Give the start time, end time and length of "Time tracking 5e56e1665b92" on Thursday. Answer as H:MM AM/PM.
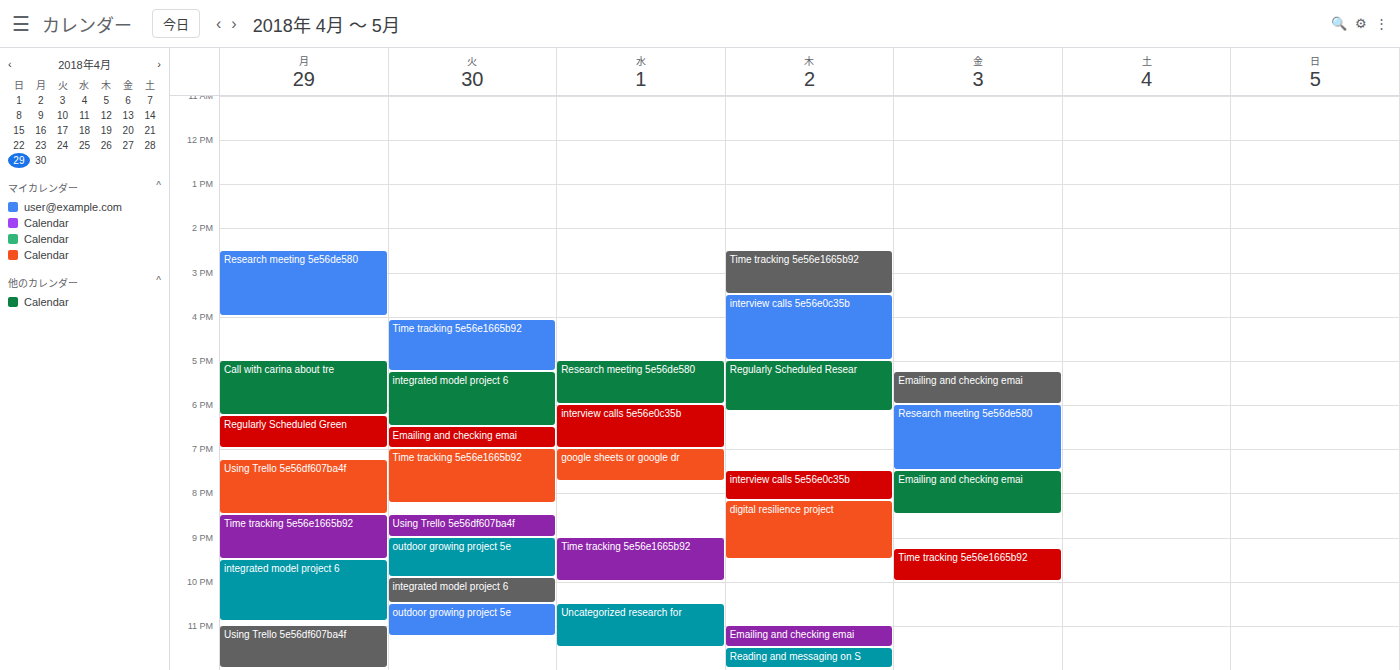
2:30 PM to 3:30 PM, 1 hour